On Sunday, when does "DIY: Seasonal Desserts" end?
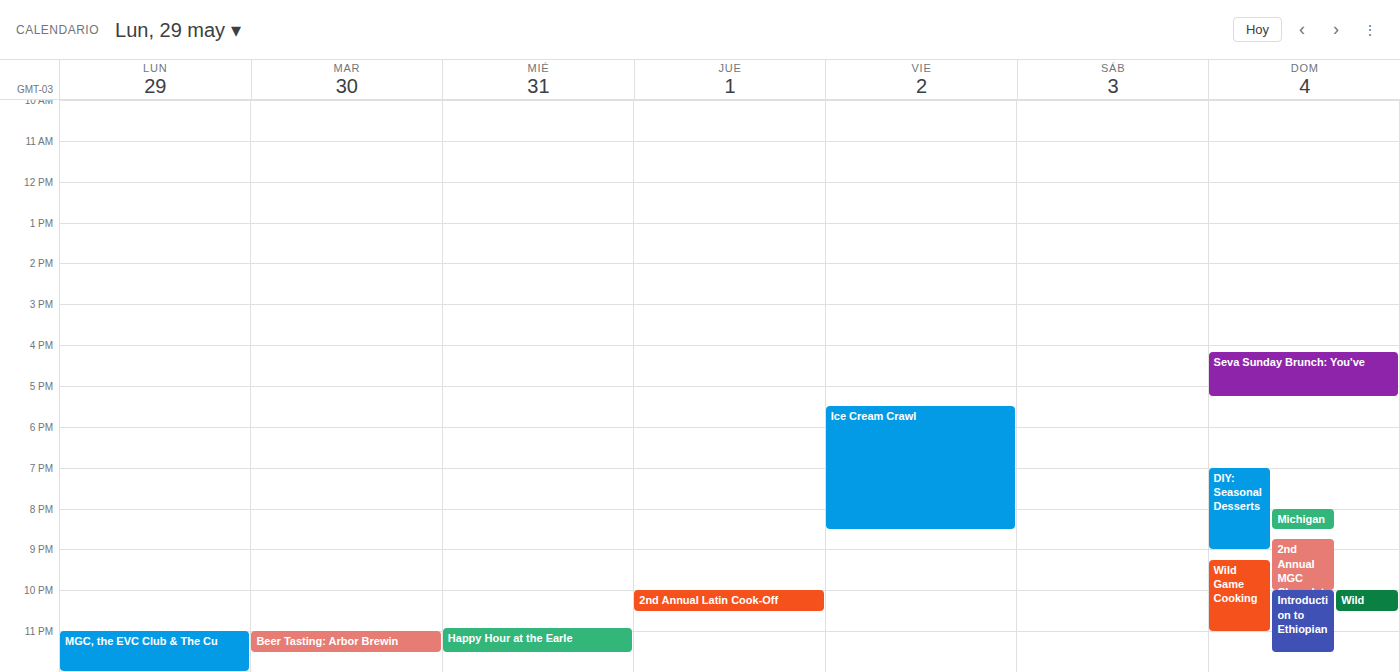
9:00 PM